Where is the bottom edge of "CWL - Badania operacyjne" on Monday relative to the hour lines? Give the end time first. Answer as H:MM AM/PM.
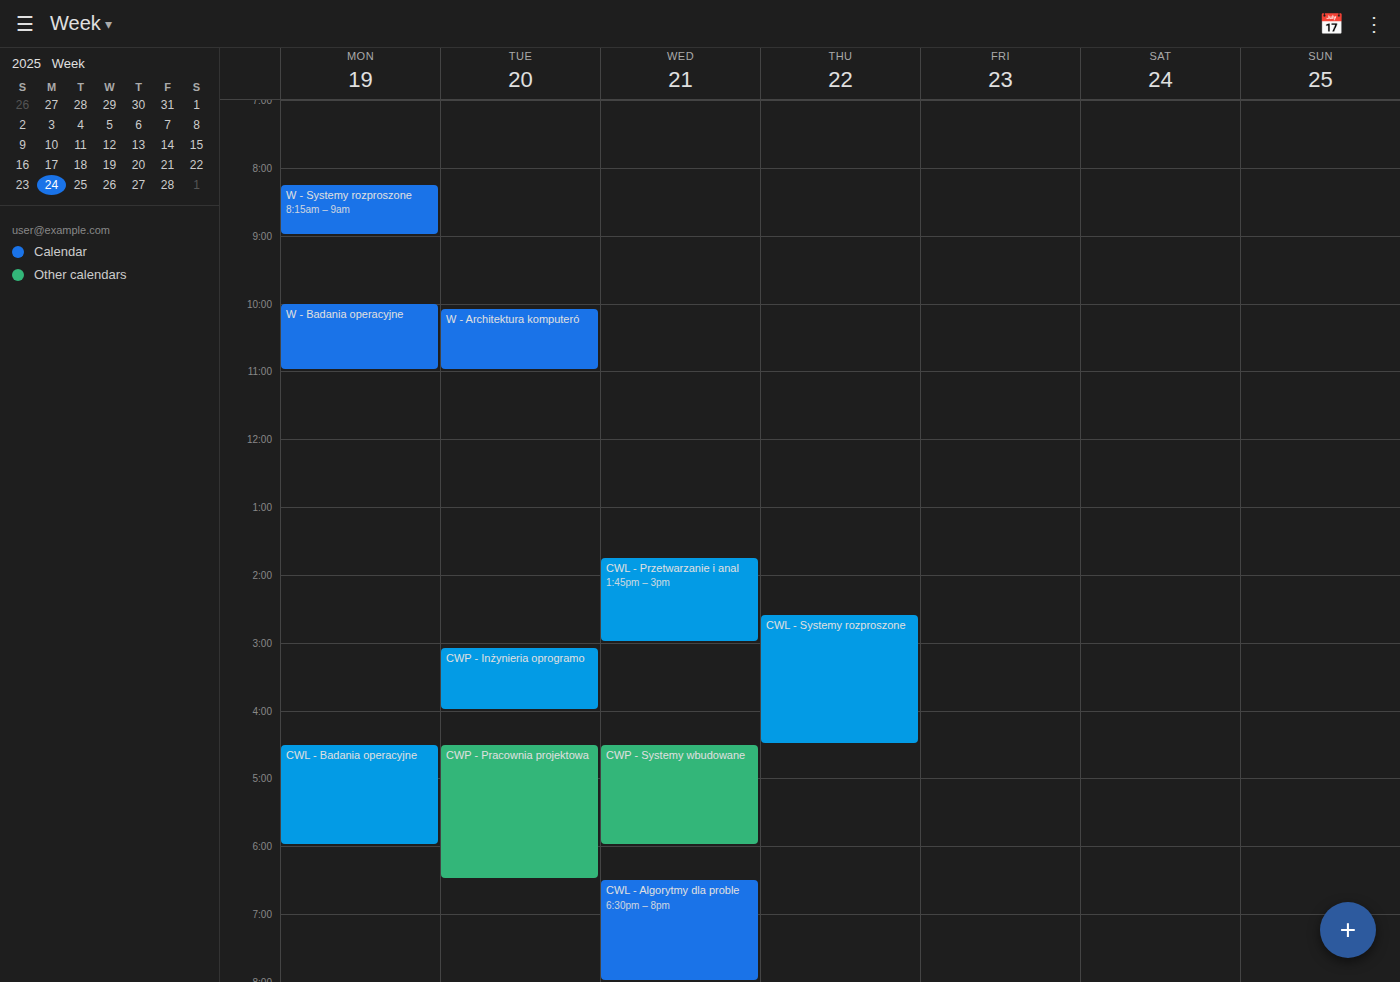
6:00 PM -- exactly on the 6 PM line.